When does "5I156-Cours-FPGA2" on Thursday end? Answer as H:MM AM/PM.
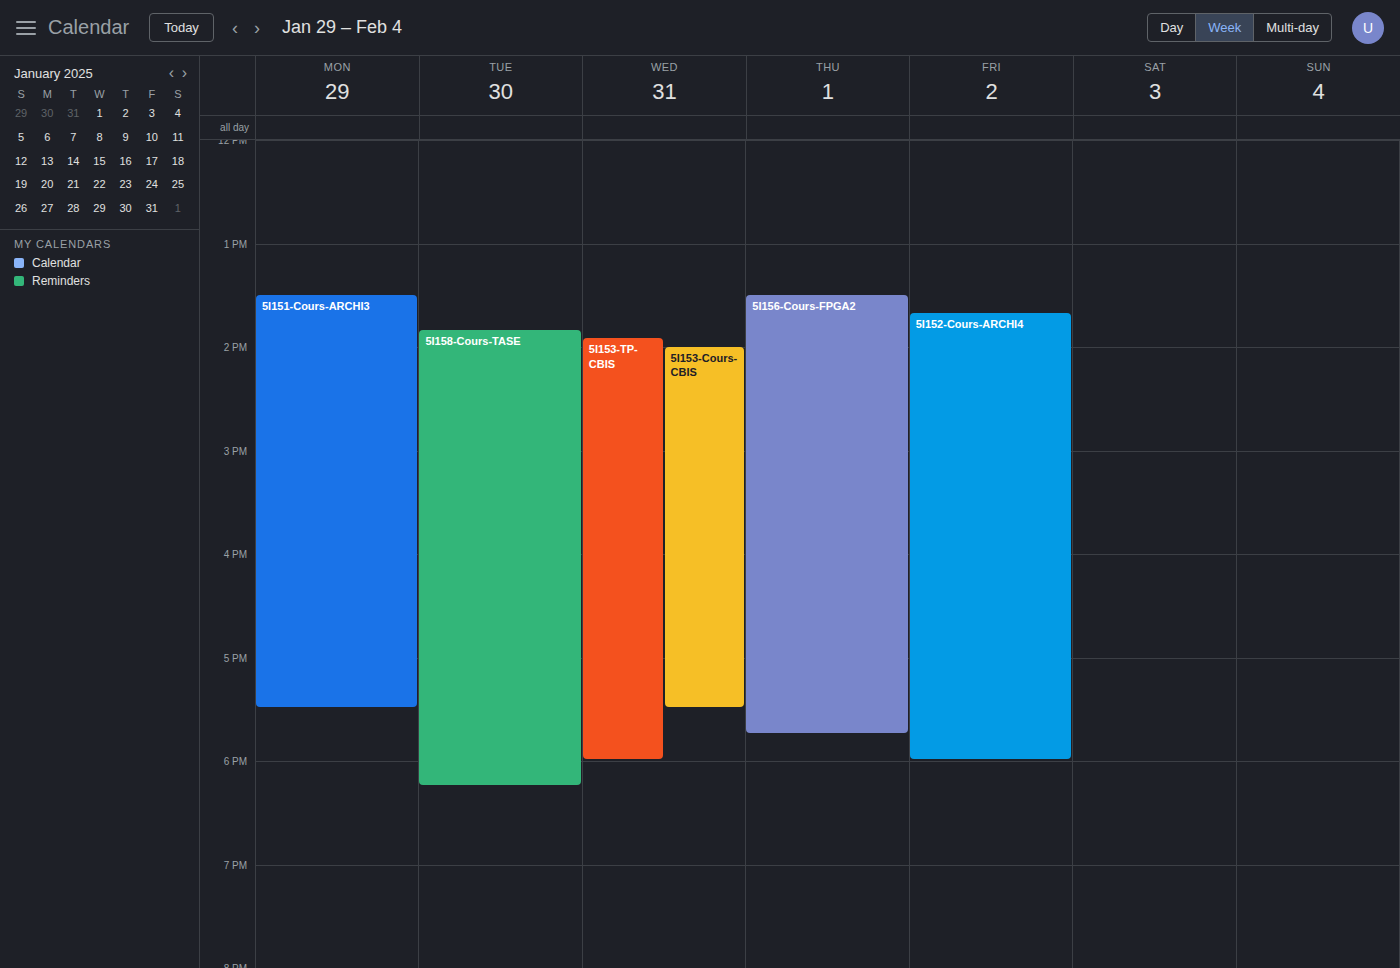
5:45 PM